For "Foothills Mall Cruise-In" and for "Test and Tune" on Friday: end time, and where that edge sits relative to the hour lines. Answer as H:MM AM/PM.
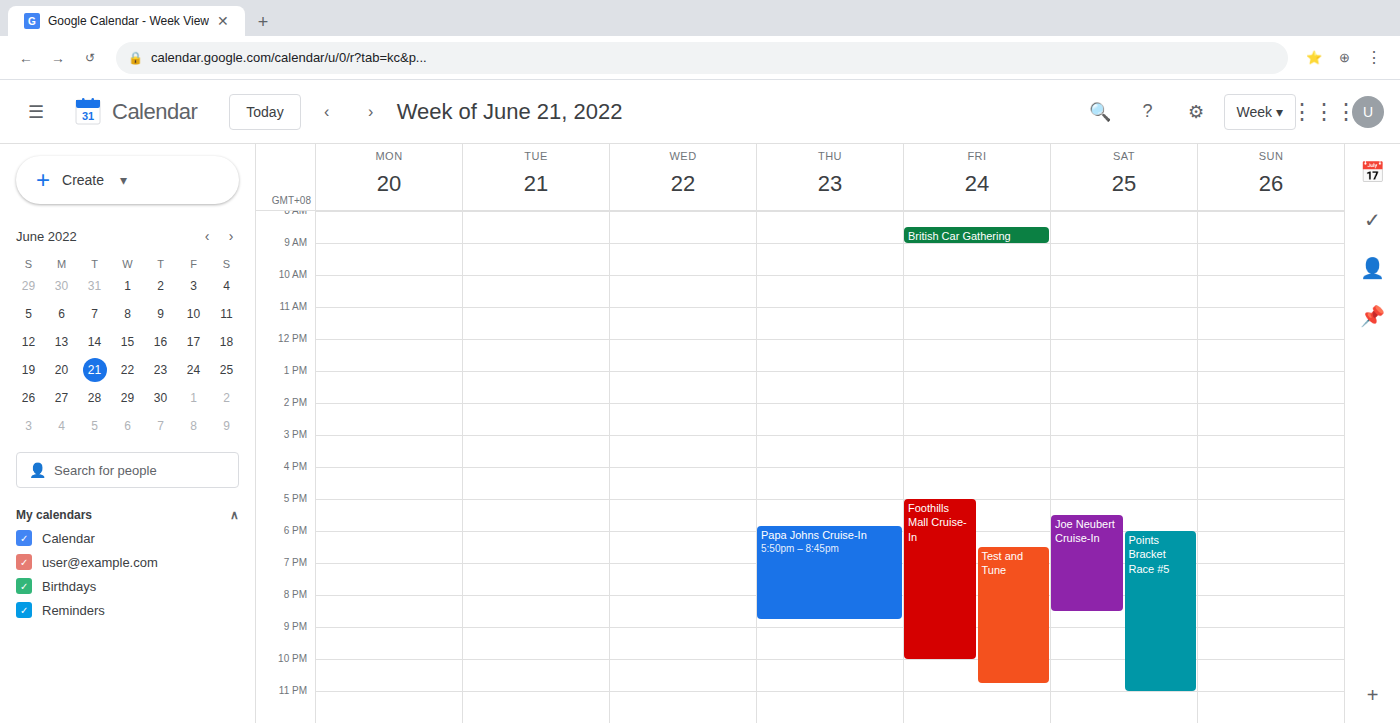
"Foothills Mall Cruise-In": 10:00 PM, exactly on the 10 PM line. "Test and Tune": 10:45 PM, neither: three quarters of the way from the 10 PM line to the 11 PM line.